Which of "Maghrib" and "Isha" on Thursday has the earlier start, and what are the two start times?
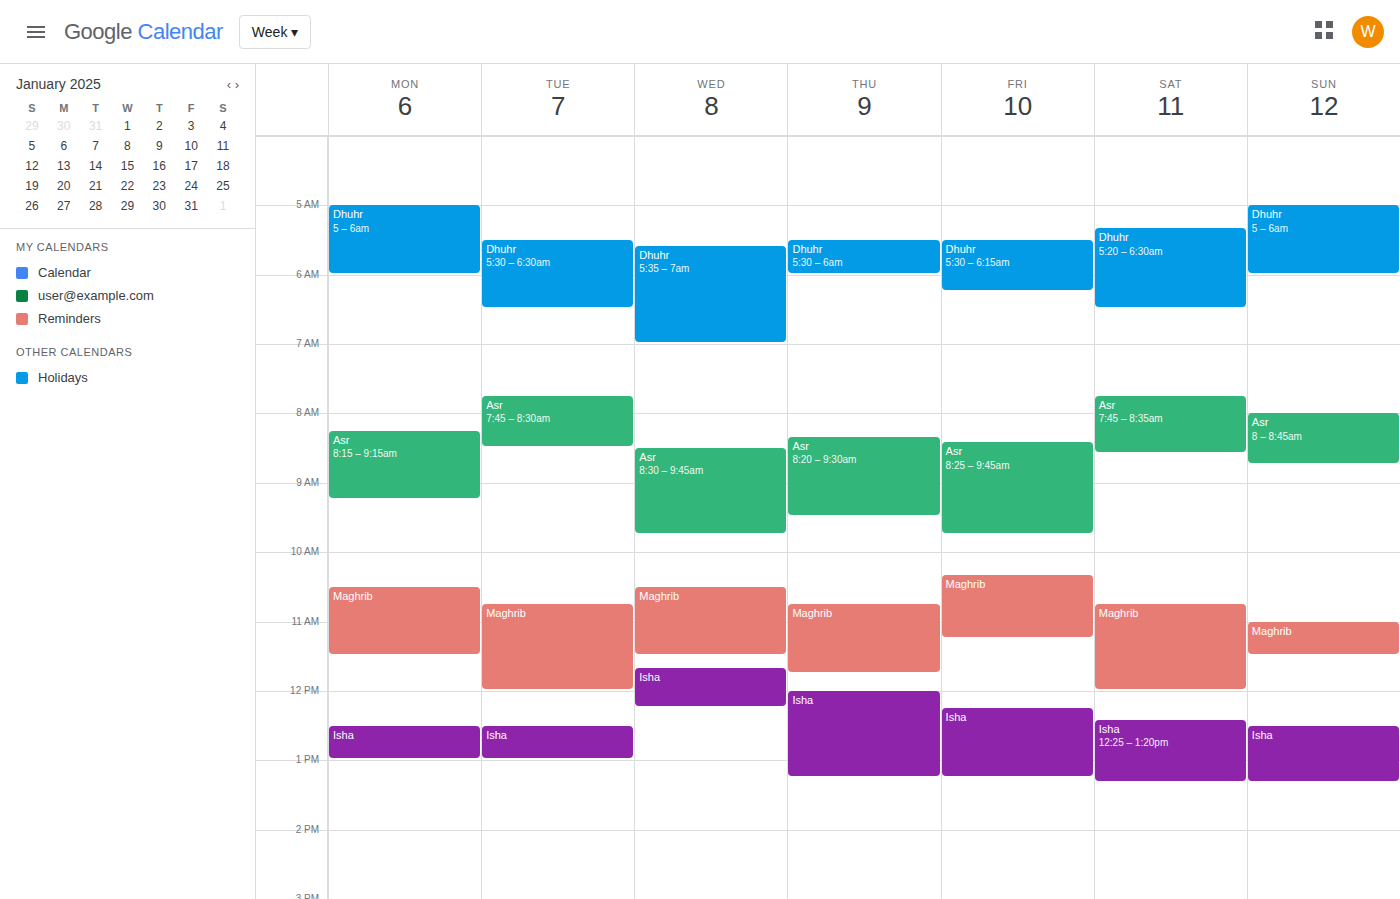
"Maghrib" 10:45 AM; "Isha" 12:00 PM.